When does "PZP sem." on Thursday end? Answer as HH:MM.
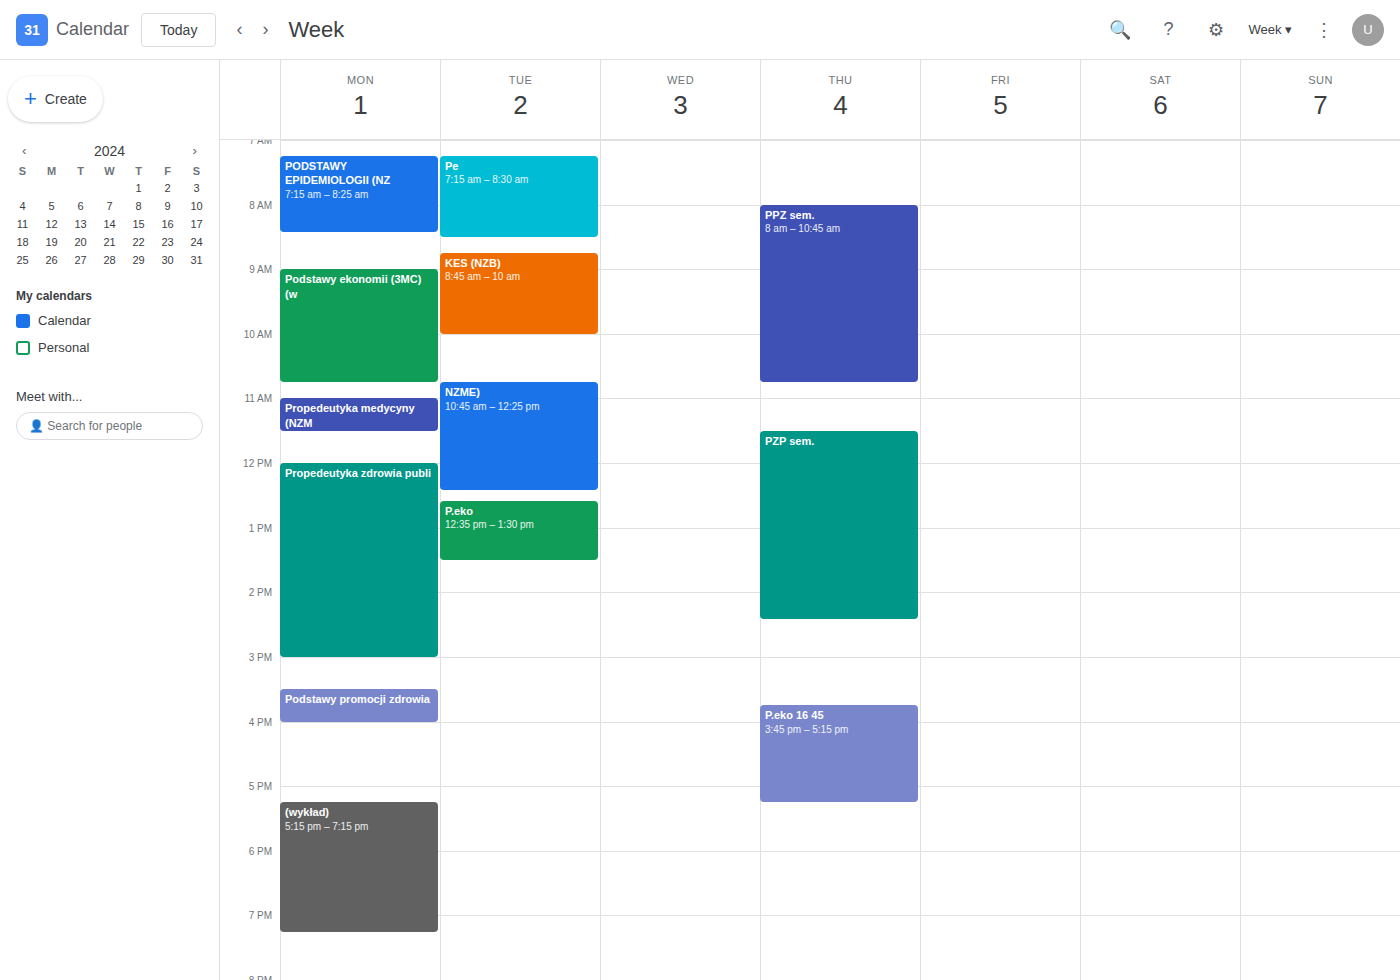
14:25